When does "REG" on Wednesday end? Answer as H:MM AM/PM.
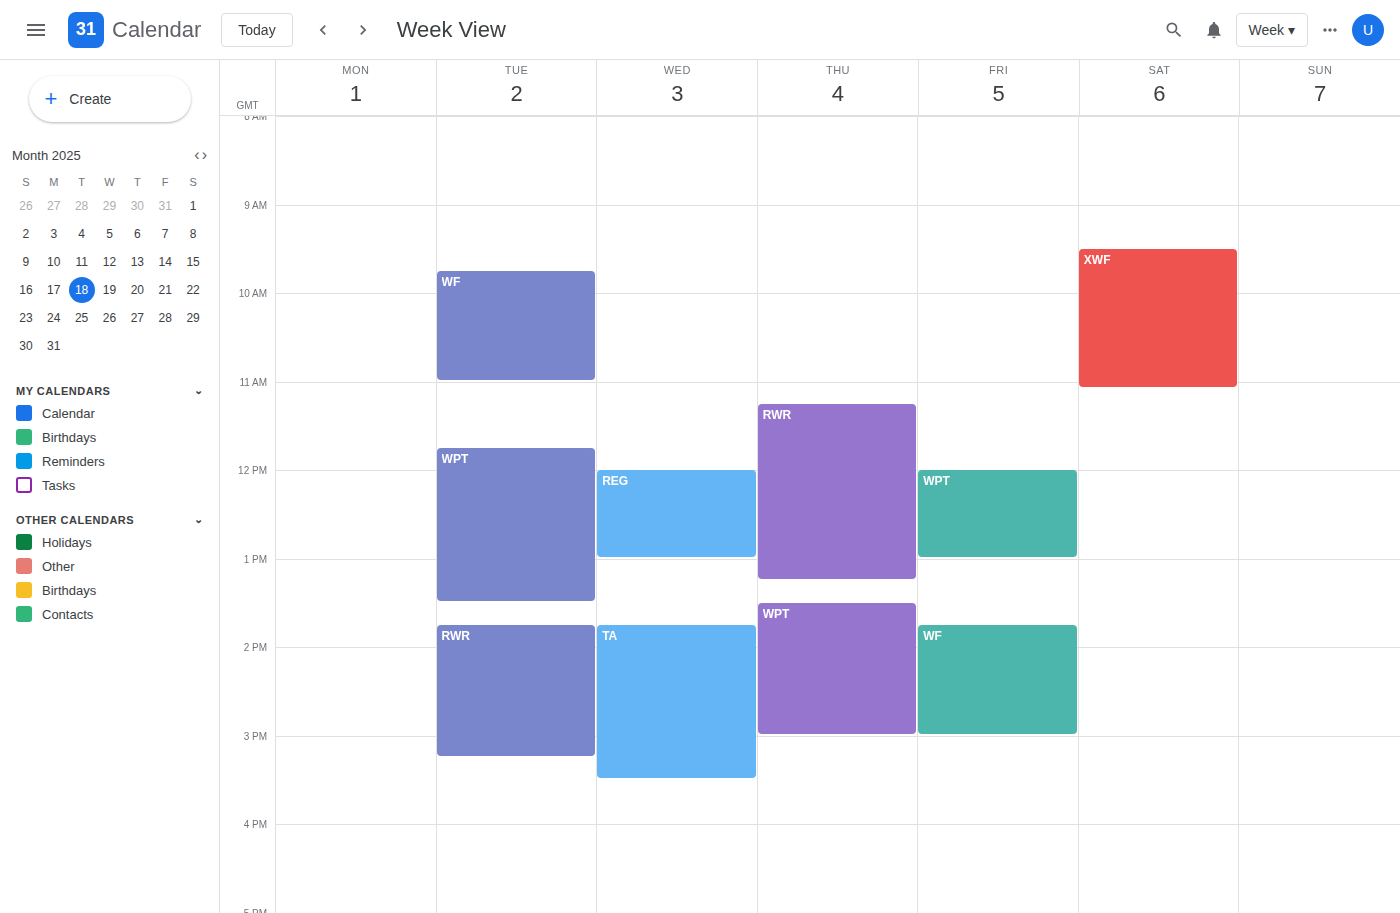
1:00 PM